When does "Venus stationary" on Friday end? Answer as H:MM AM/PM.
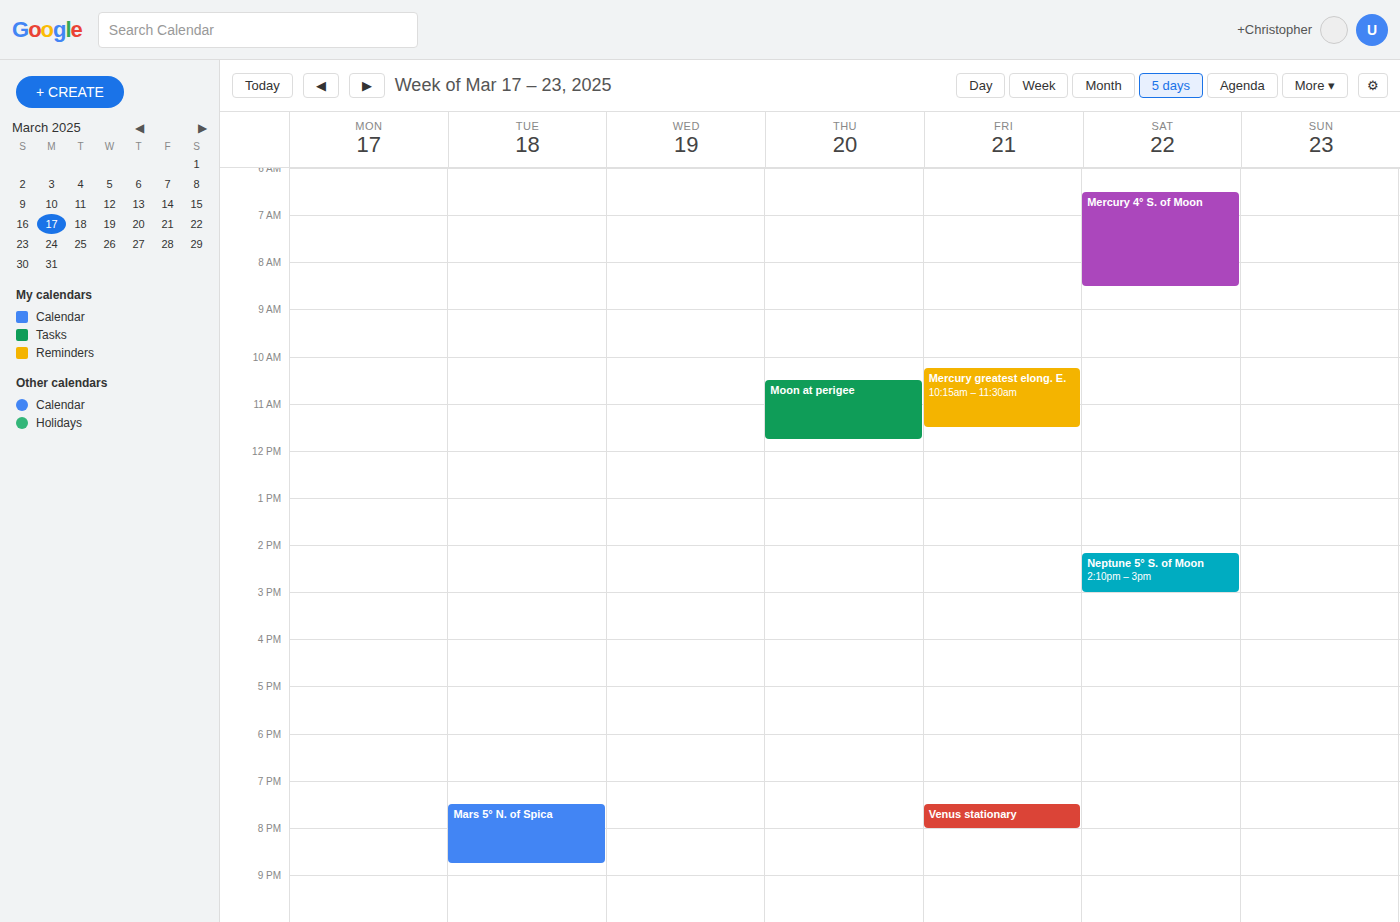
8:00 PM